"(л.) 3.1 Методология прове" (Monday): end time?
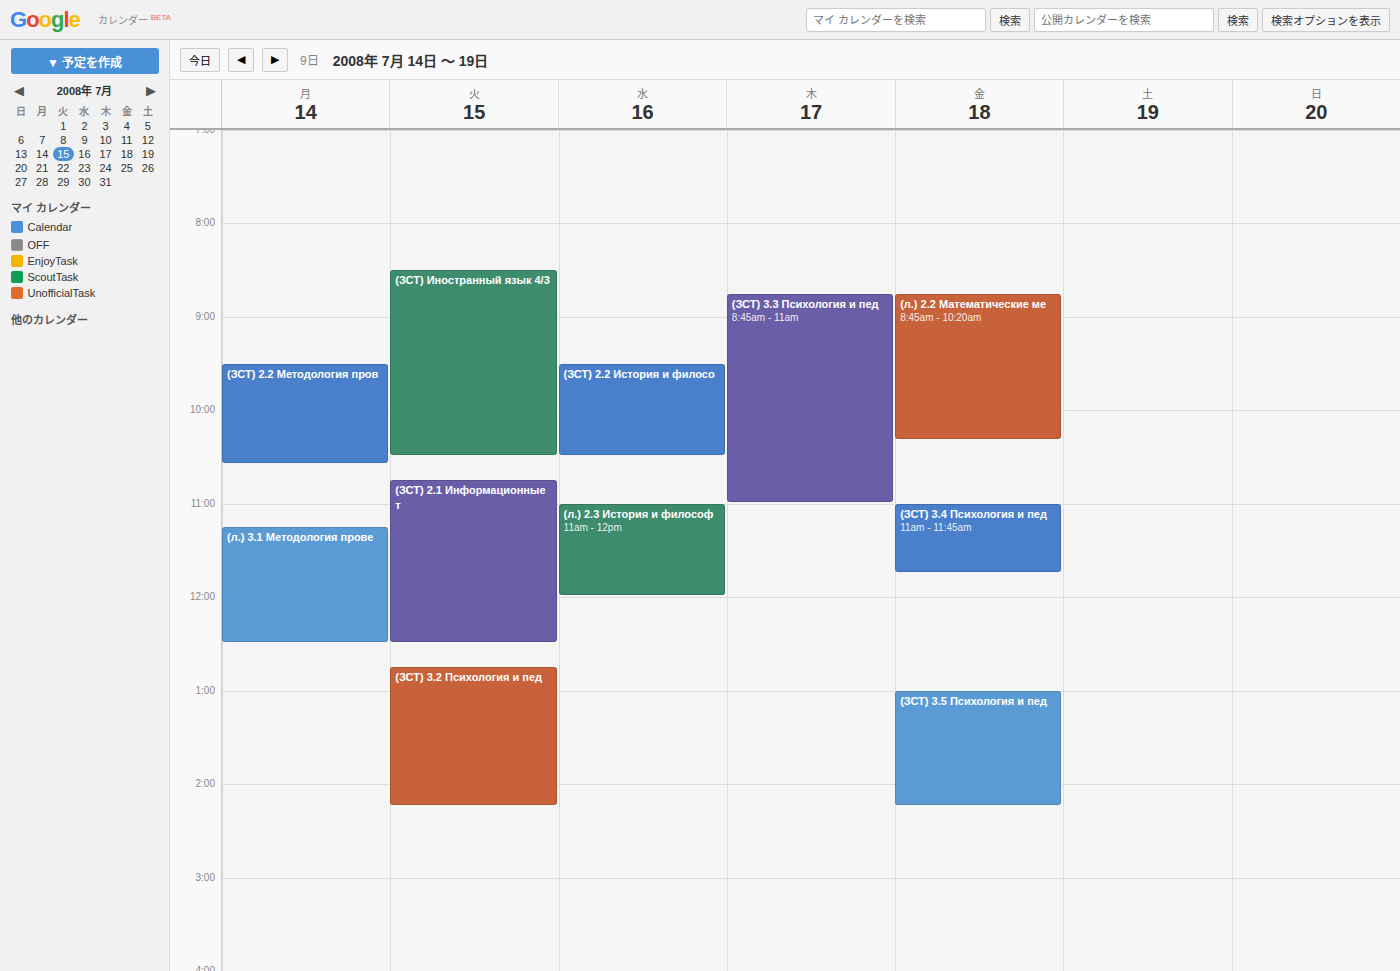
12:30 PM